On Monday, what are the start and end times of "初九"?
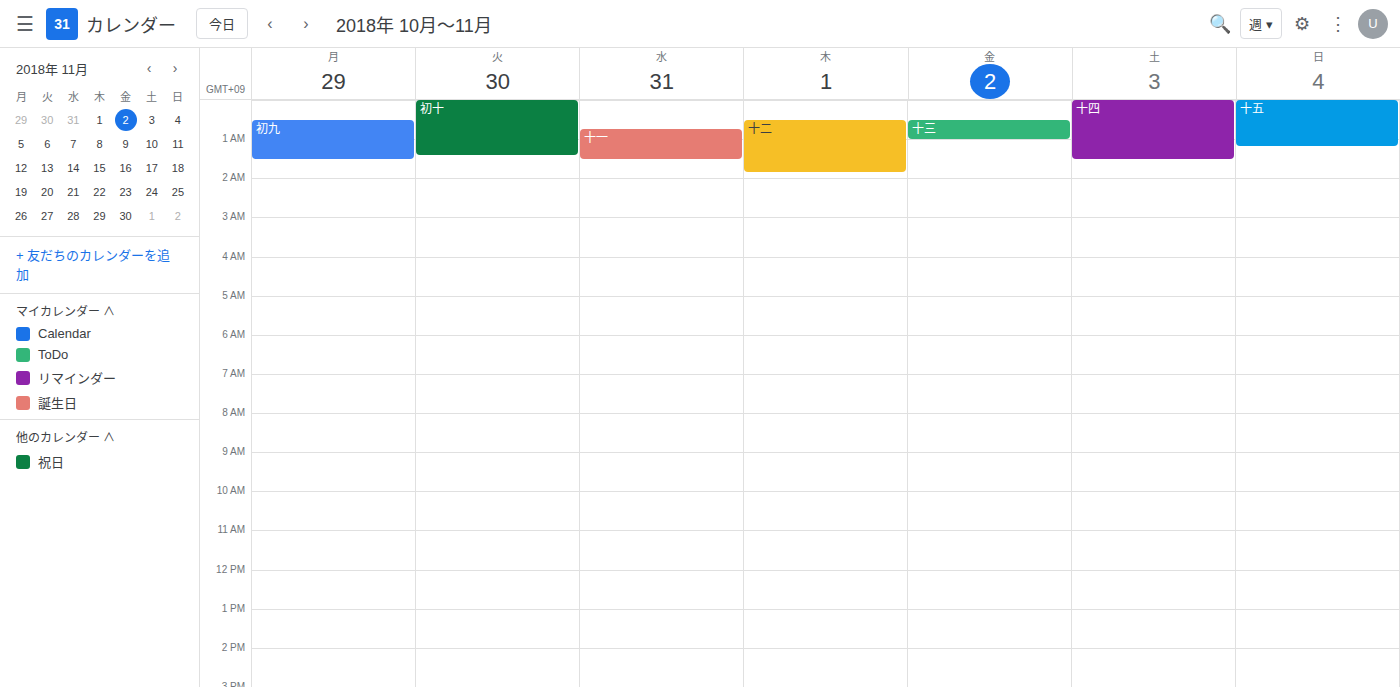
12:30 AM to 1:30 AM